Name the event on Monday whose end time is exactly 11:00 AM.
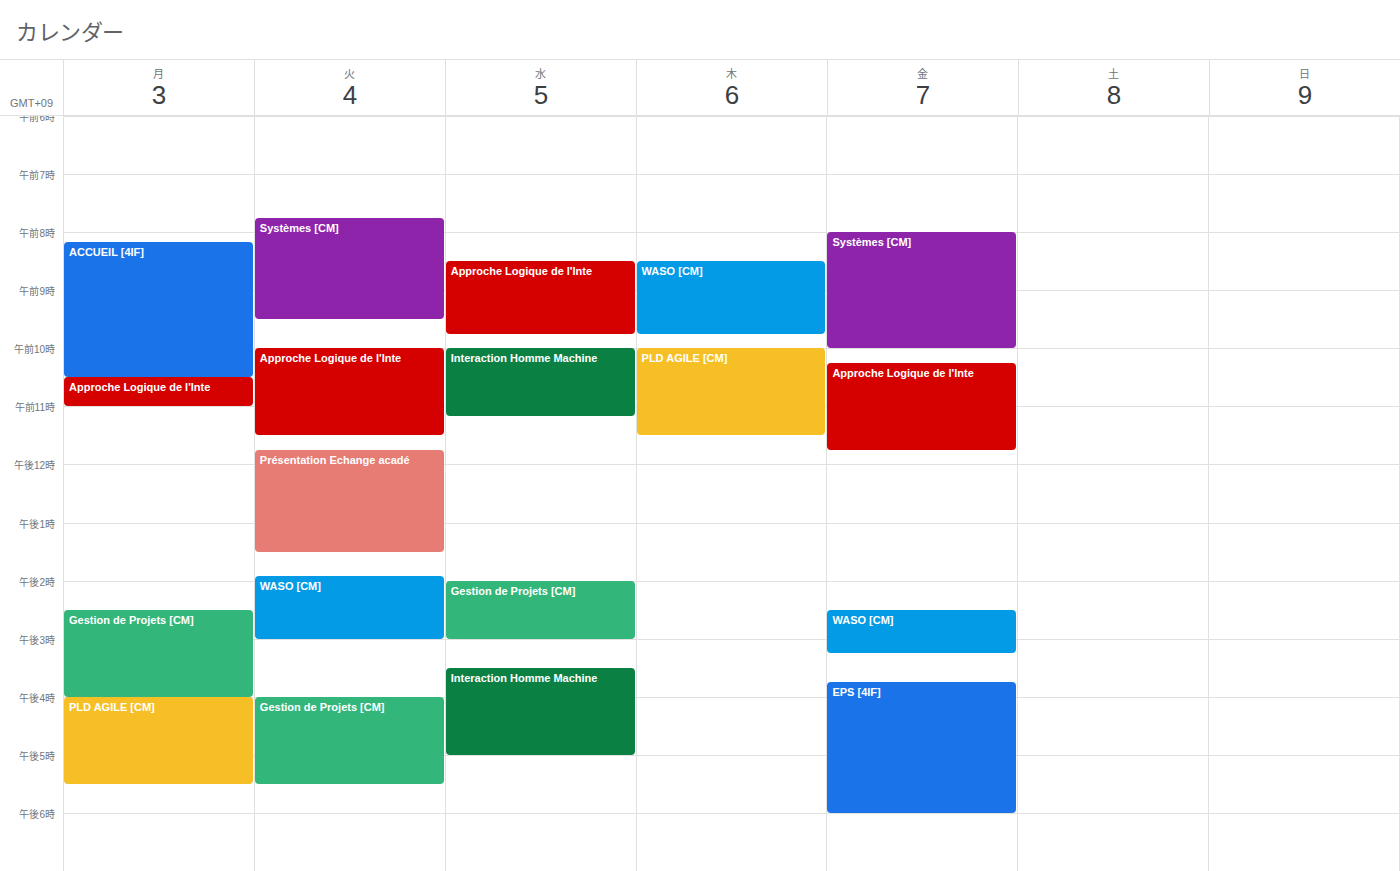
"Approche Logique de l'Inte"